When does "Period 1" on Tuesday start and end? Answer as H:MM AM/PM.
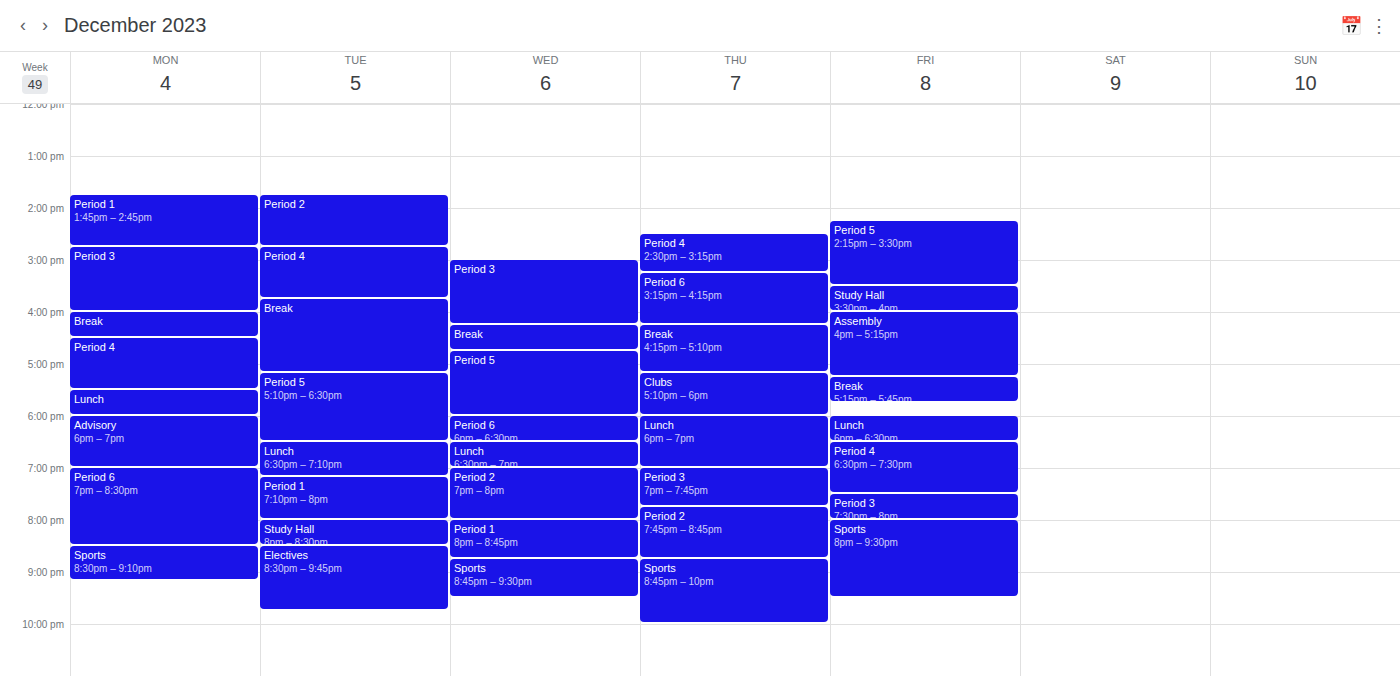
7:10 PM to 8:00 PM